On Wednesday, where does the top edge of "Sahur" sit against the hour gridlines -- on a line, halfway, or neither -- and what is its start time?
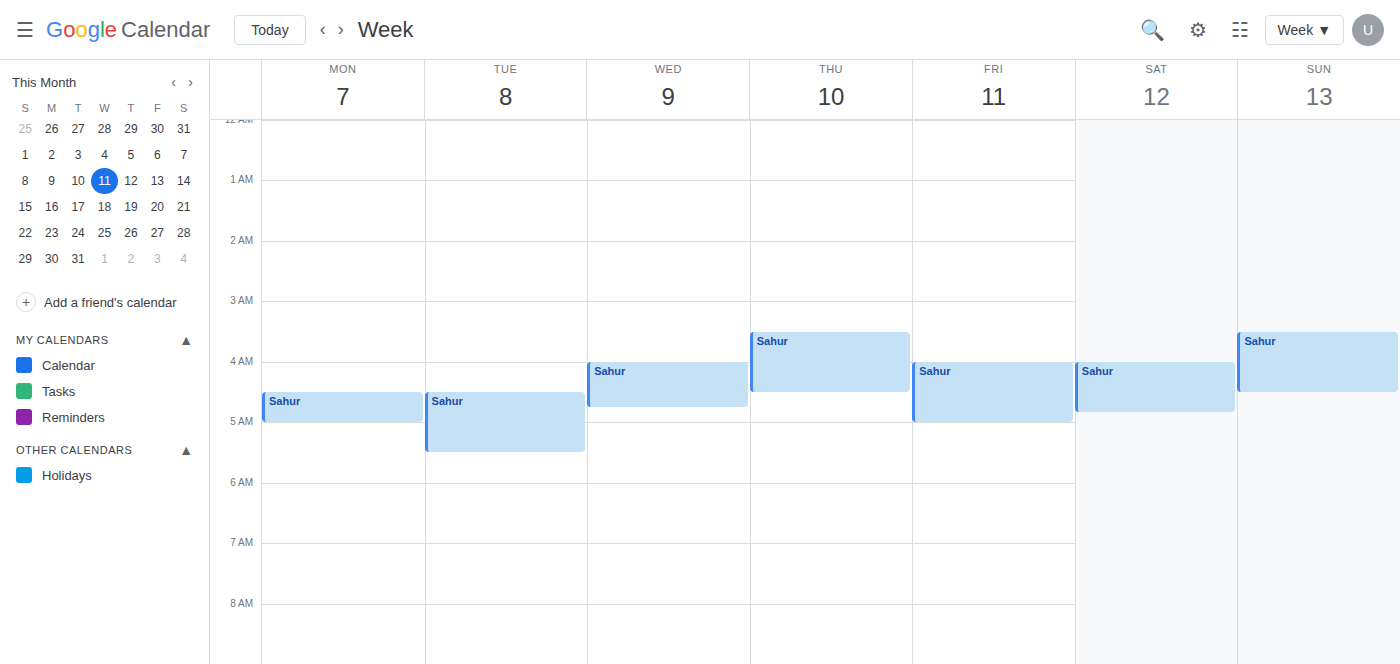
4:00 AM -- exactly on the 4 AM line.